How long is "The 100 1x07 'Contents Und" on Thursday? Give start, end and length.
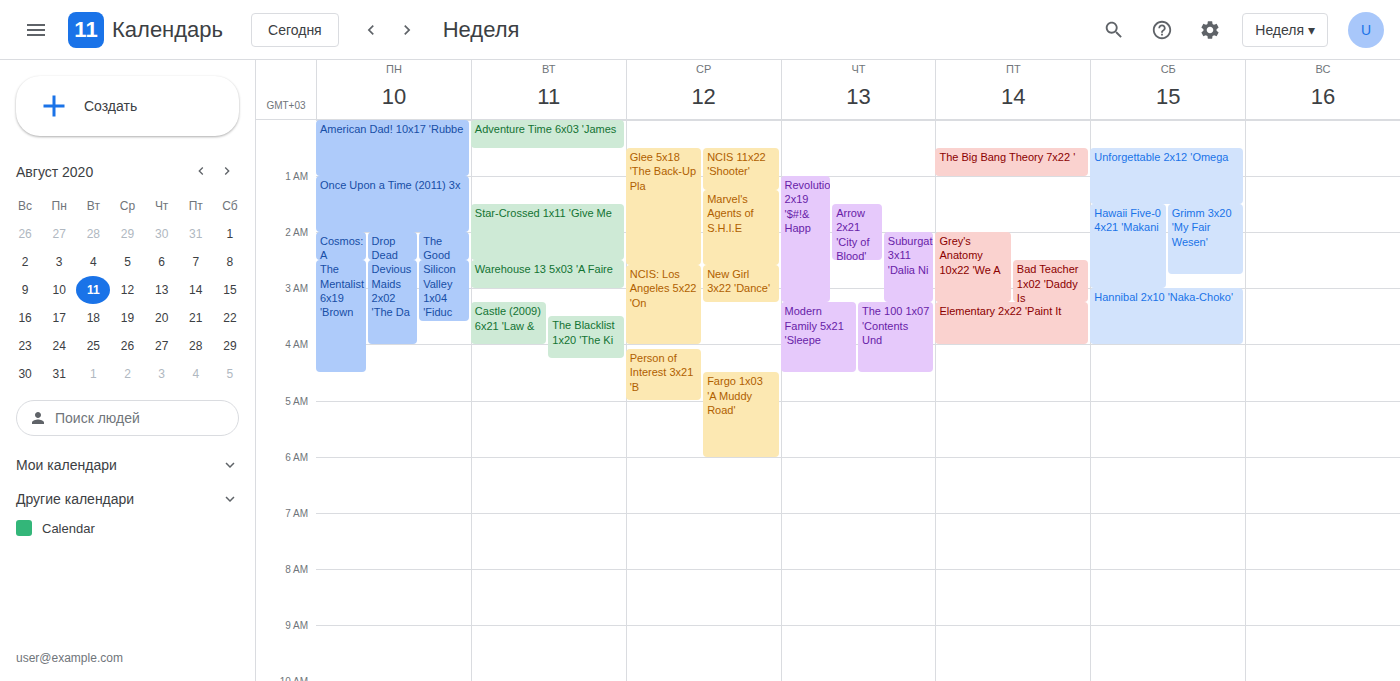
3:15 AM to 4:30 AM, 1 hour 15 minutes